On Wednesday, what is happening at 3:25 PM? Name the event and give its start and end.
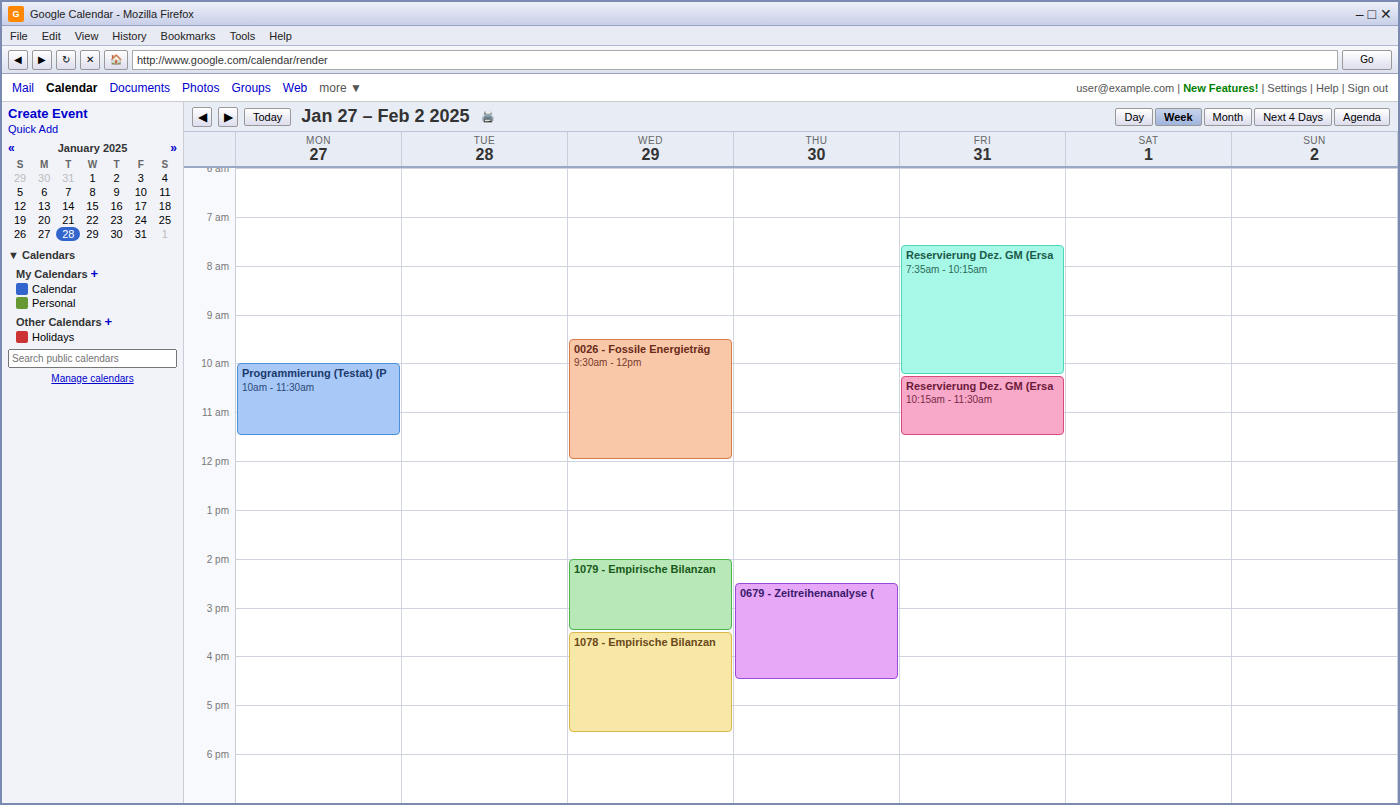
"1079 - Empirische Bilanzan", 2:00 PM to 3:30 PM